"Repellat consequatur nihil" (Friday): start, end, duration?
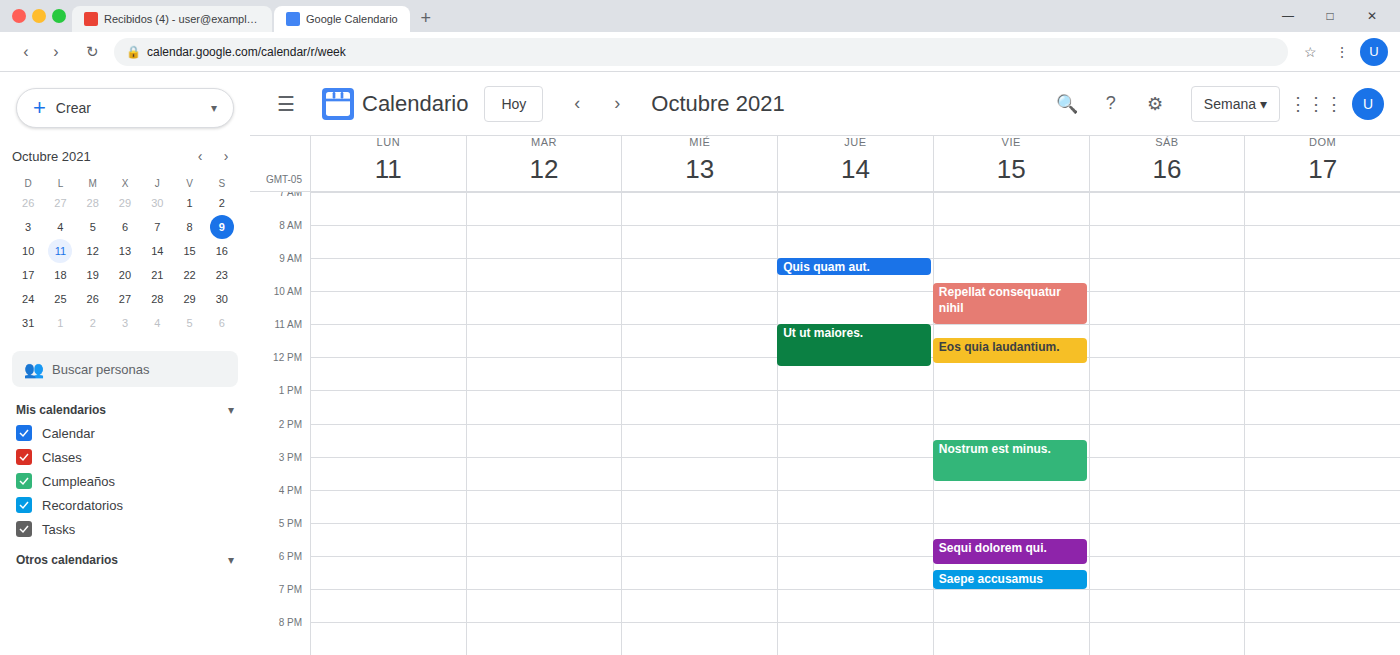
9:45 AM to 11:00 AM, 1 hour 15 minutes